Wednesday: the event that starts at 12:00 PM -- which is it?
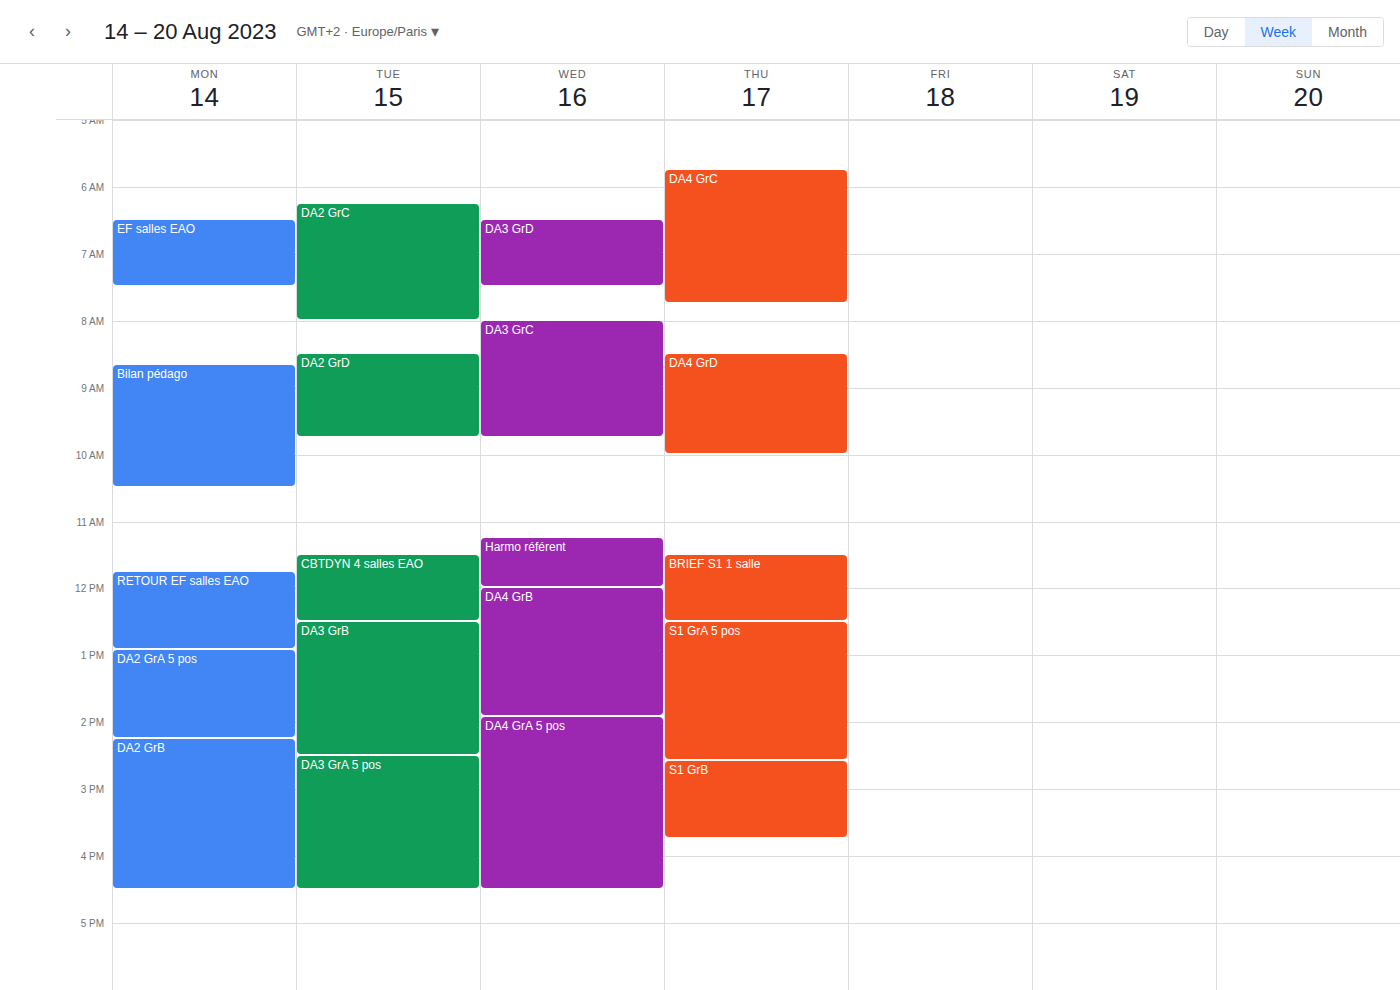
"DA4 GrB"